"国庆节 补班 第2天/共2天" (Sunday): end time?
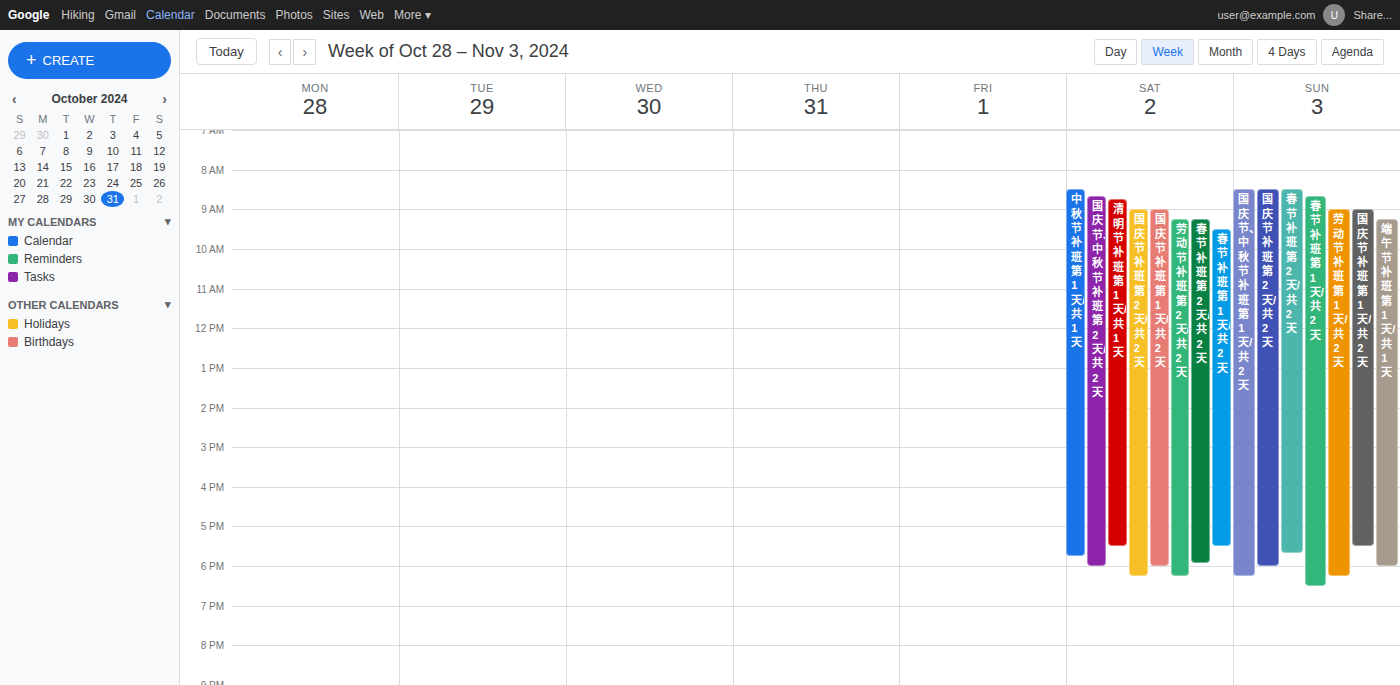
6:00 PM